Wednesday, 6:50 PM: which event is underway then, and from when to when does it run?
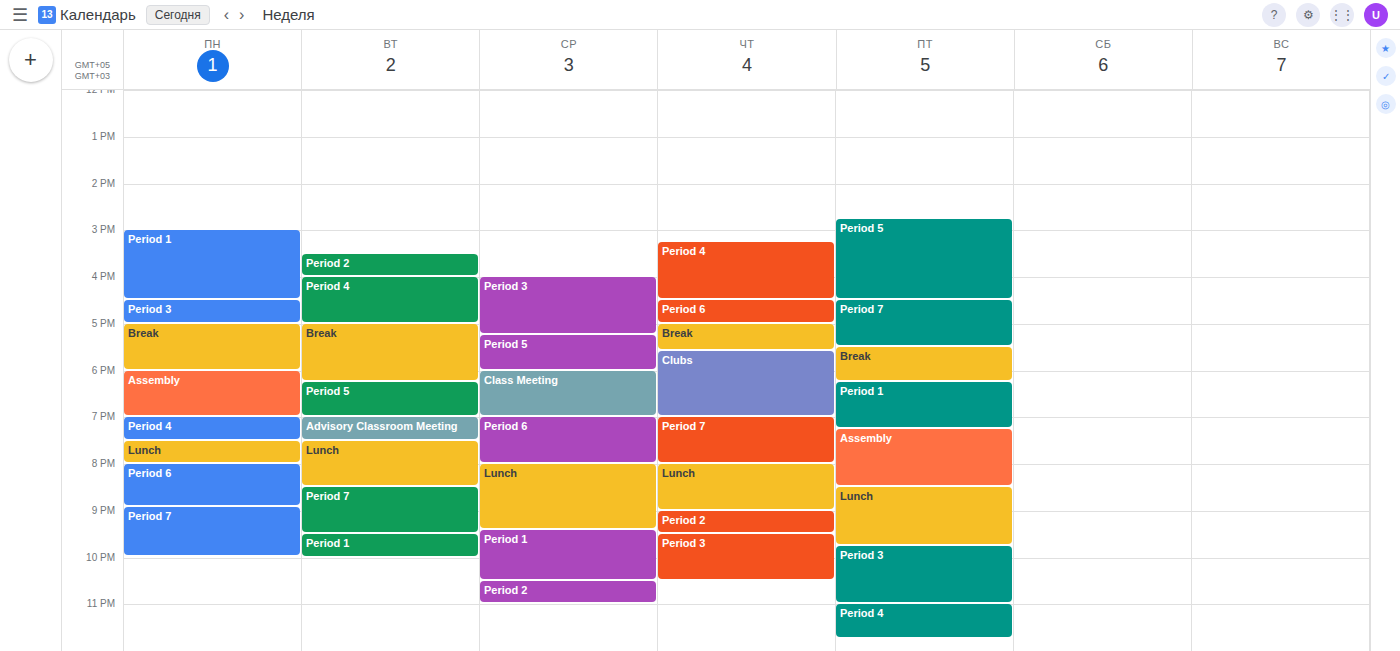
"Class Meeting", 6:00 PM to 7:00 PM